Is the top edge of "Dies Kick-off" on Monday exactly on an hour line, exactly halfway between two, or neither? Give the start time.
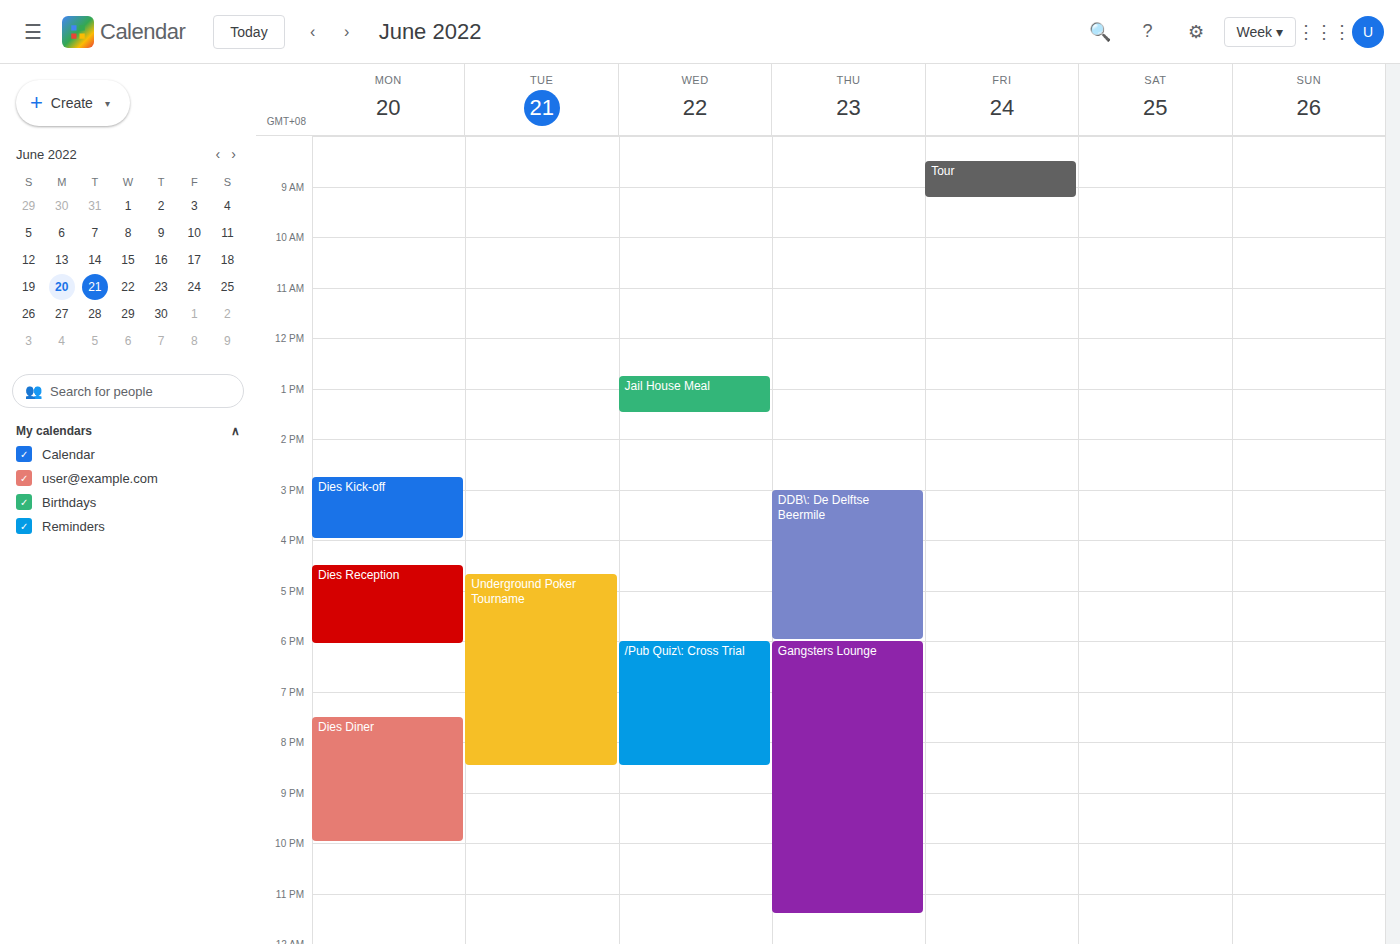
2:45 PM -- neither: three quarters of the way from the 2 PM line to the 3 PM line.